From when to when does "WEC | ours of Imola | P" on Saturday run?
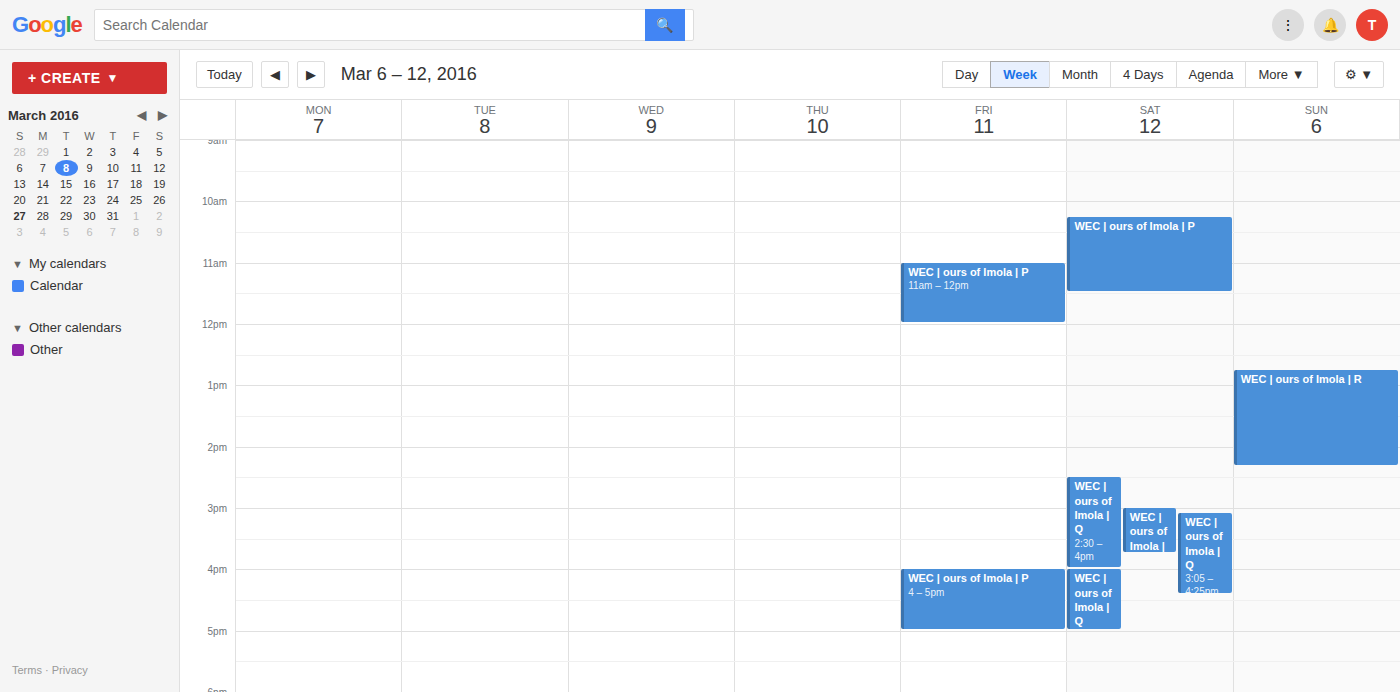
10:15 to 11:30